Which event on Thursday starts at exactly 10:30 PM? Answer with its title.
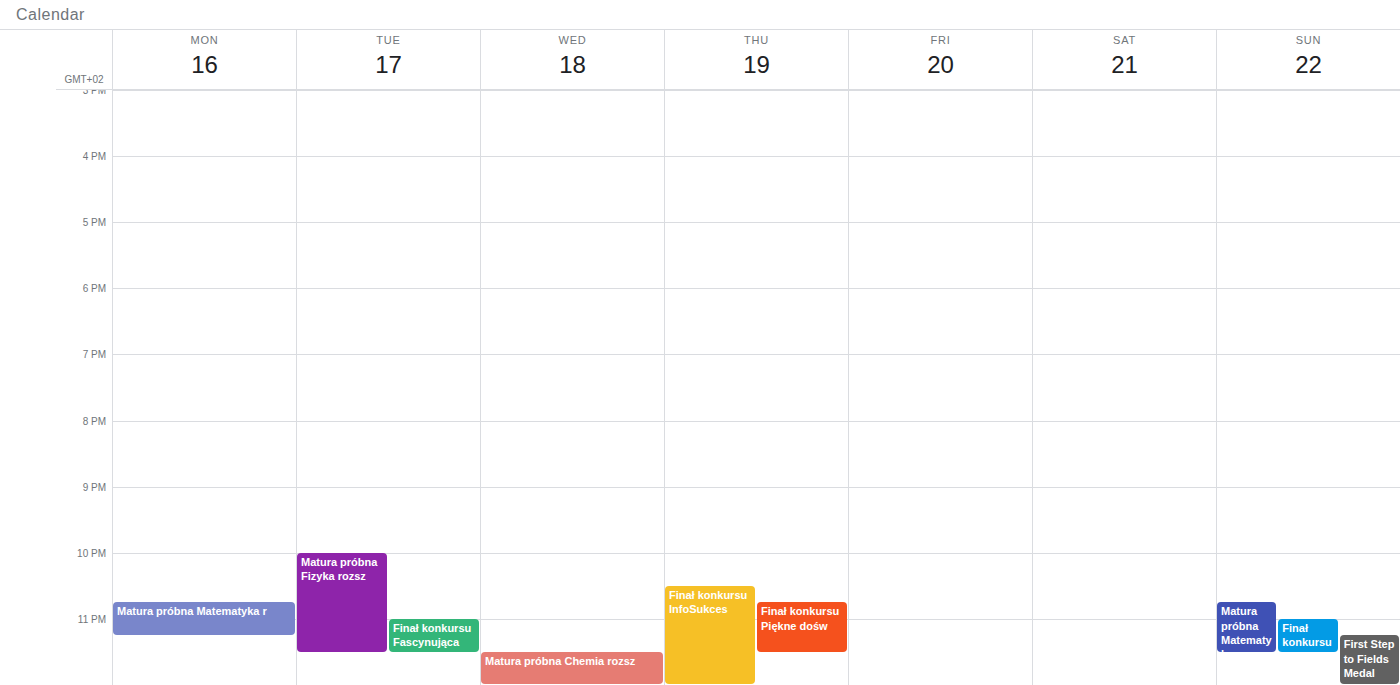
"Finał konkursu InfoSukces"